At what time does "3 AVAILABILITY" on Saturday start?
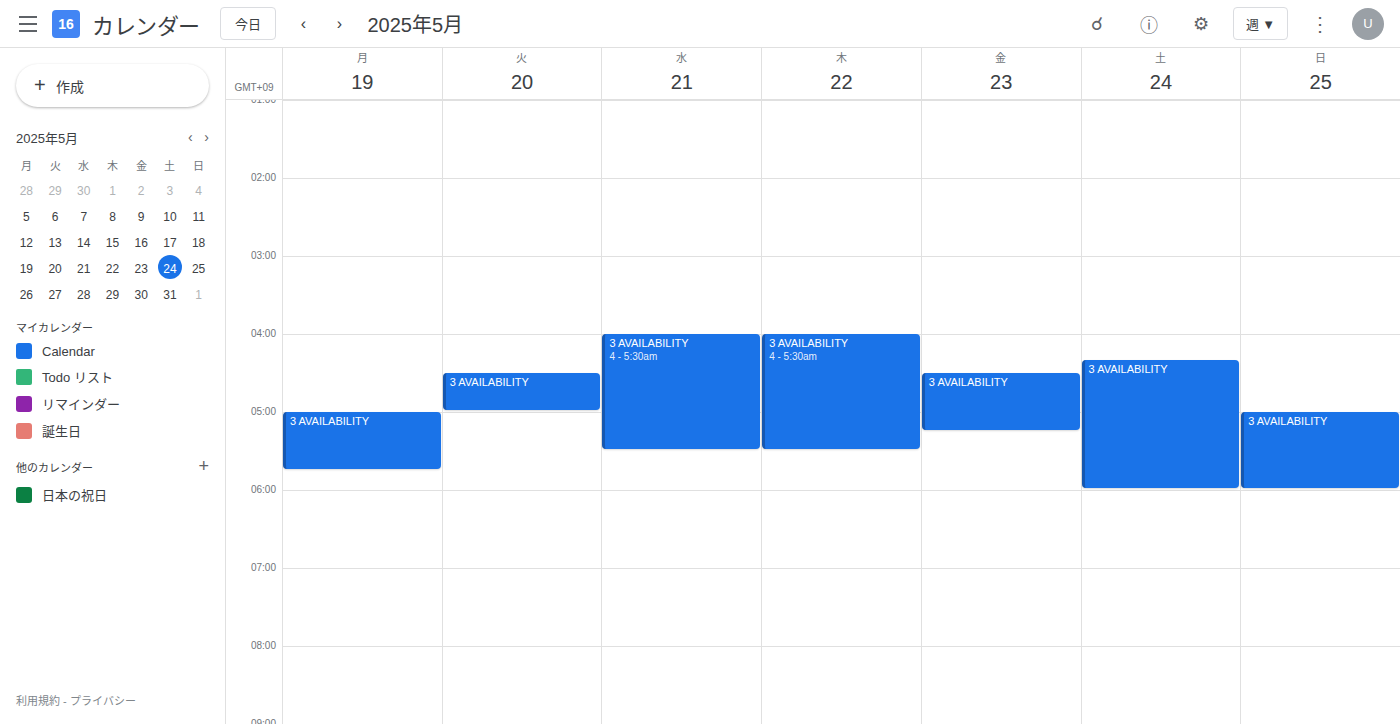
4:20 AM